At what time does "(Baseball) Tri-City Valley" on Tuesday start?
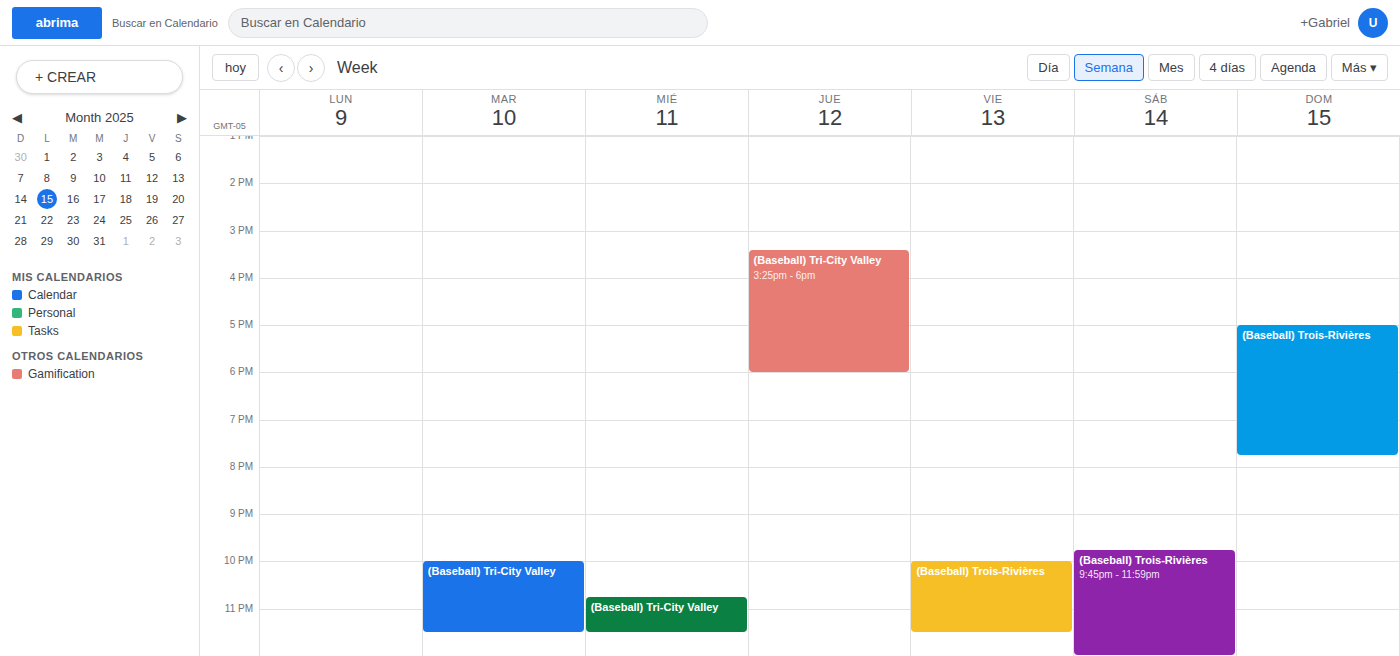
10:00 PM